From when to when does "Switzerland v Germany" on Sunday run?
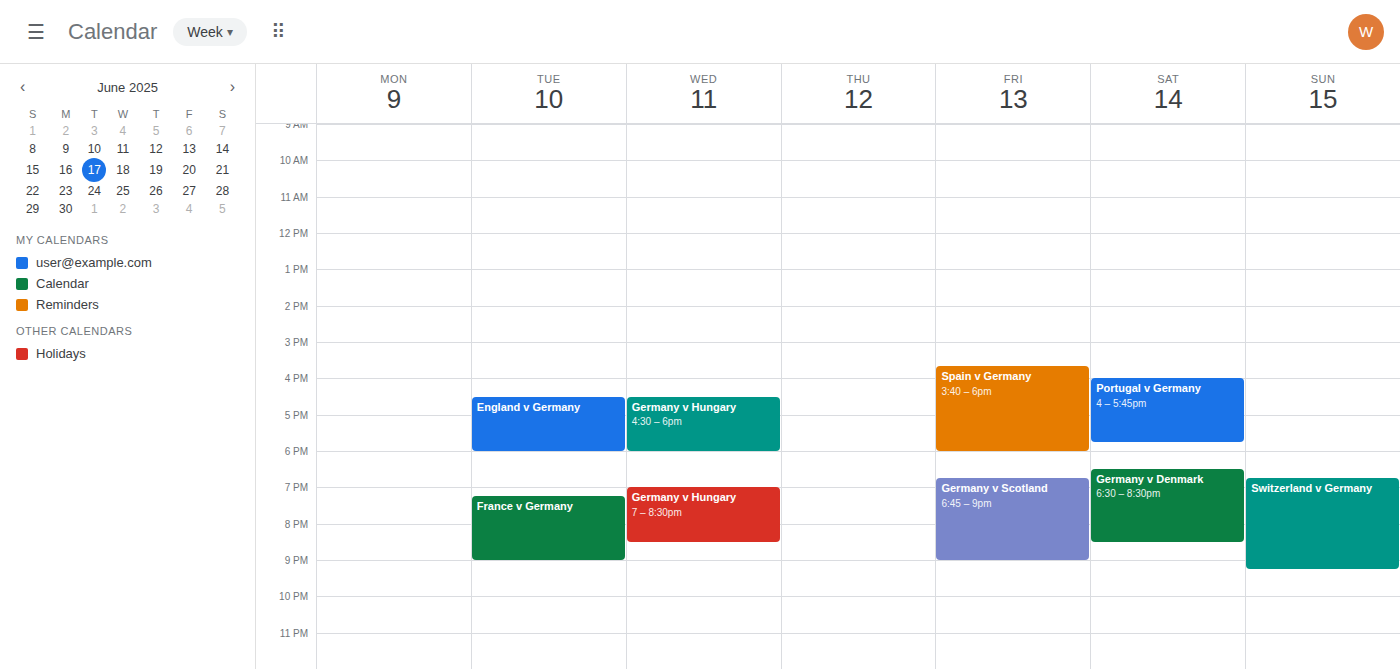
6:45 PM to 9:15 PM